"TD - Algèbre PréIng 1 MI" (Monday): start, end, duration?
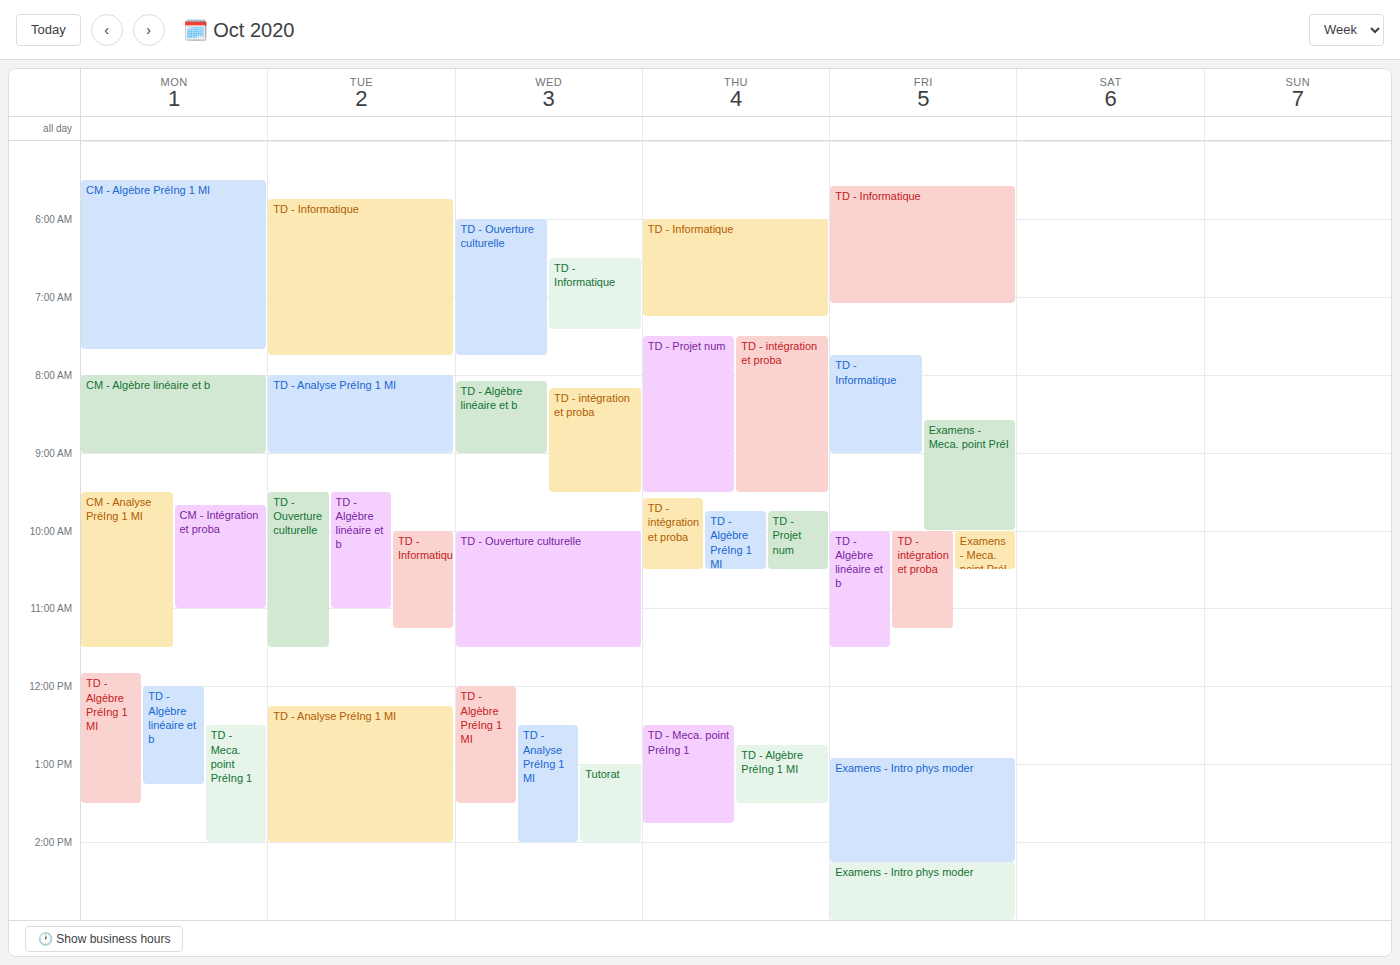
11:50 AM to 1:30 PM, 1 hour 40 minutes